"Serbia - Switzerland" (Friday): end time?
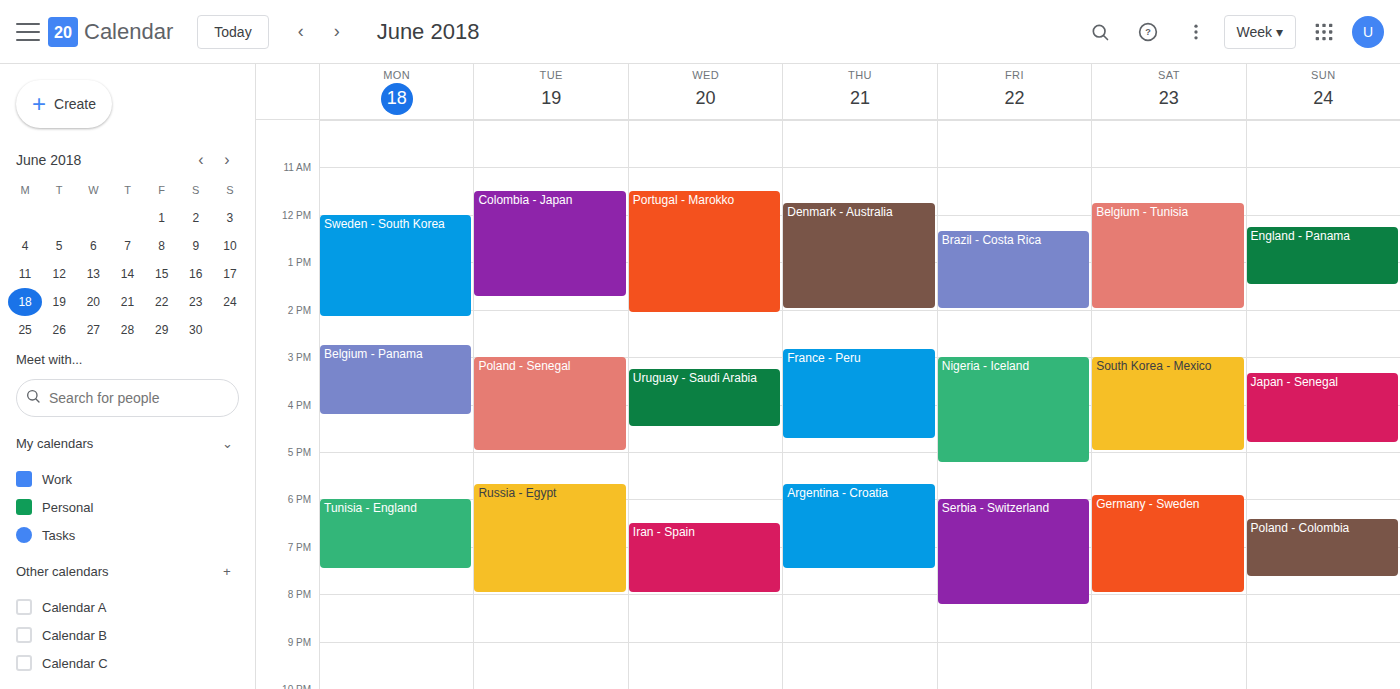
8:15 PM